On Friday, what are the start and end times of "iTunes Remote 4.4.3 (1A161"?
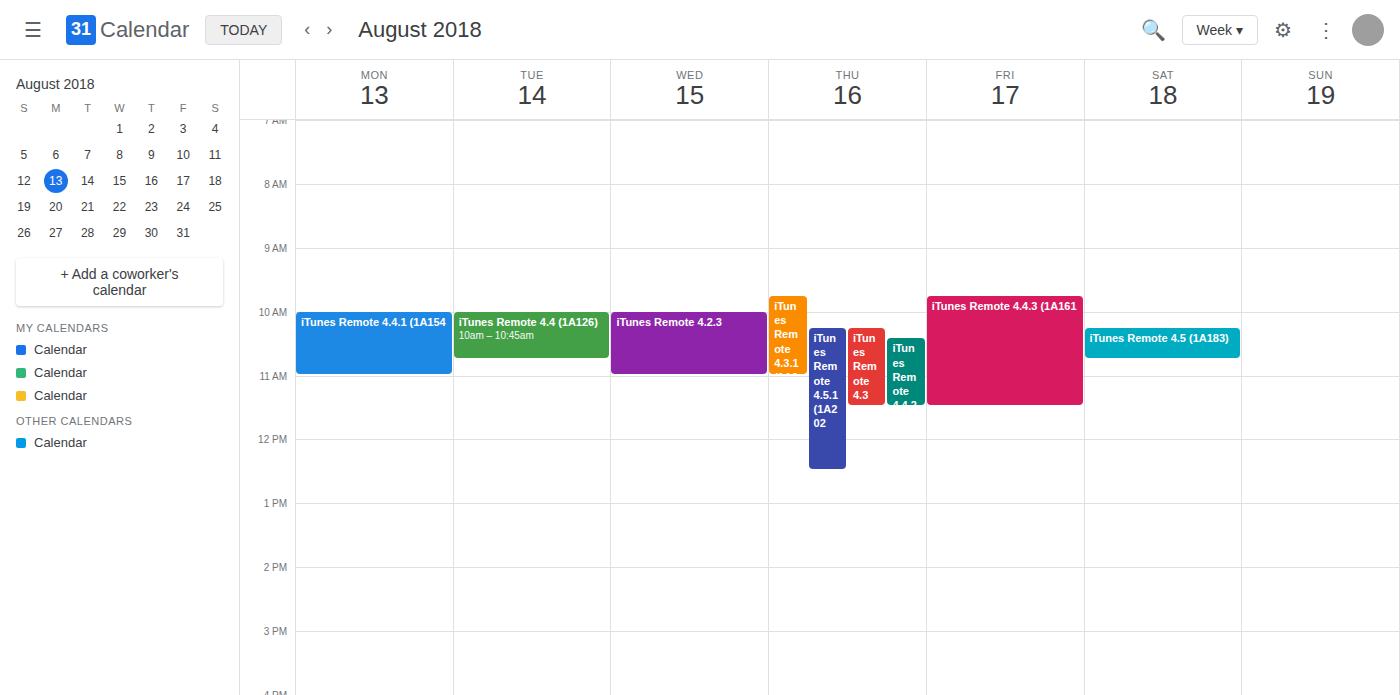
9:45 AM to 11:30 AM